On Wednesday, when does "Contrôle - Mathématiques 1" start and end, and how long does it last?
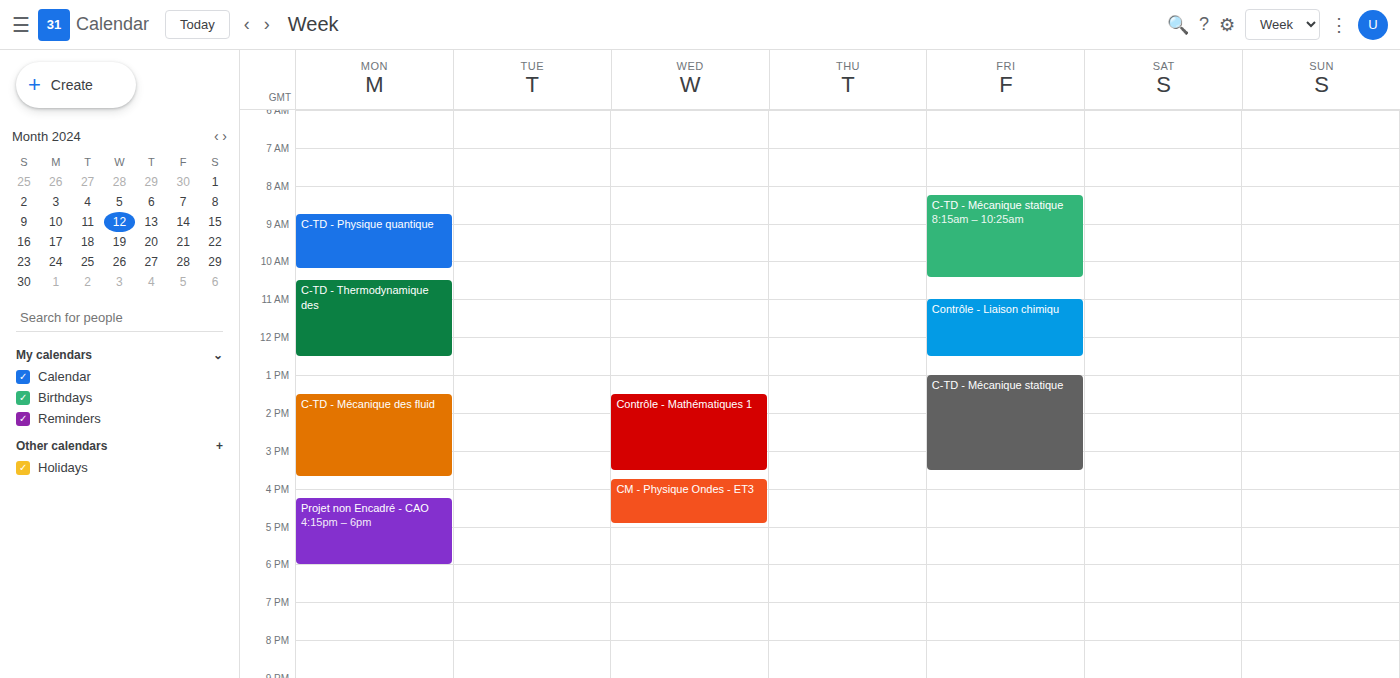
13:30 to 15:30, 2 hours